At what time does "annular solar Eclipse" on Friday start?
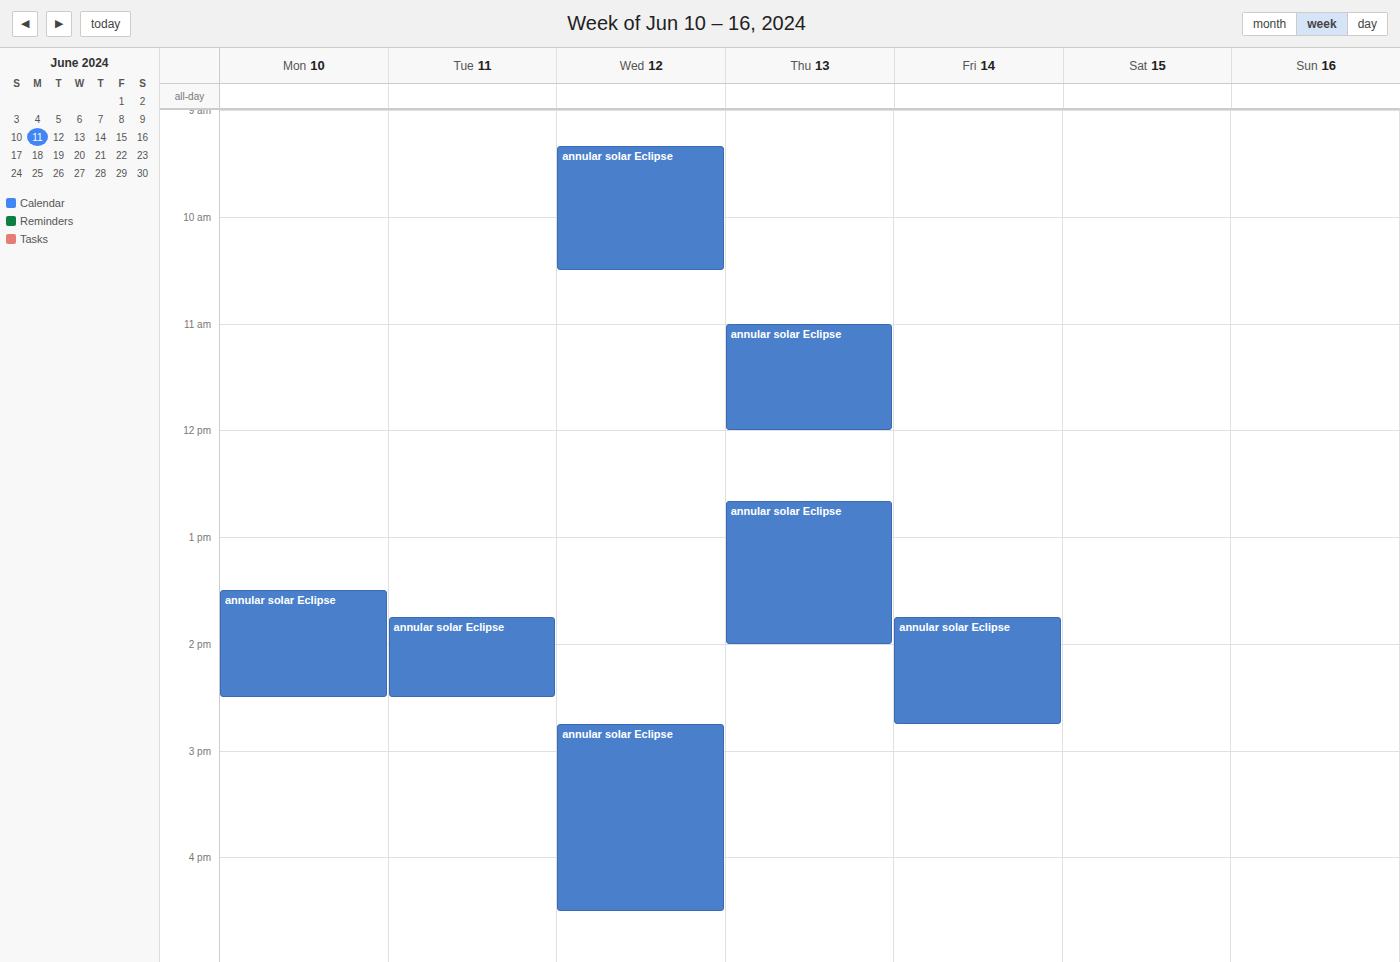
1:45 PM